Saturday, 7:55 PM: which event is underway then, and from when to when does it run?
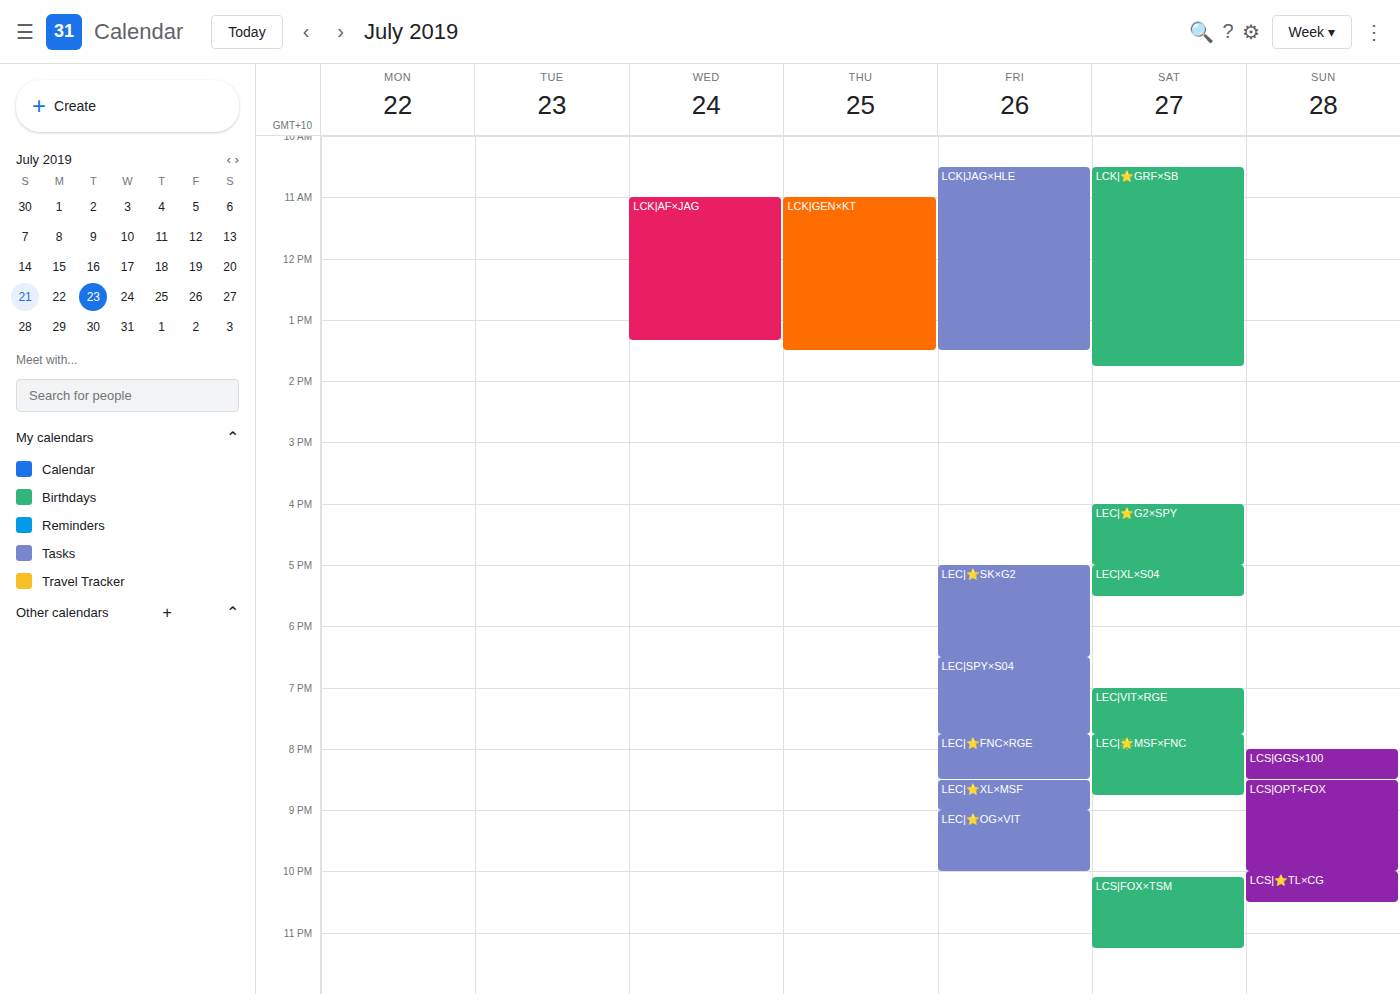
"LEC|🌟MSF×FNC", 7:45 PM to 8:45 PM